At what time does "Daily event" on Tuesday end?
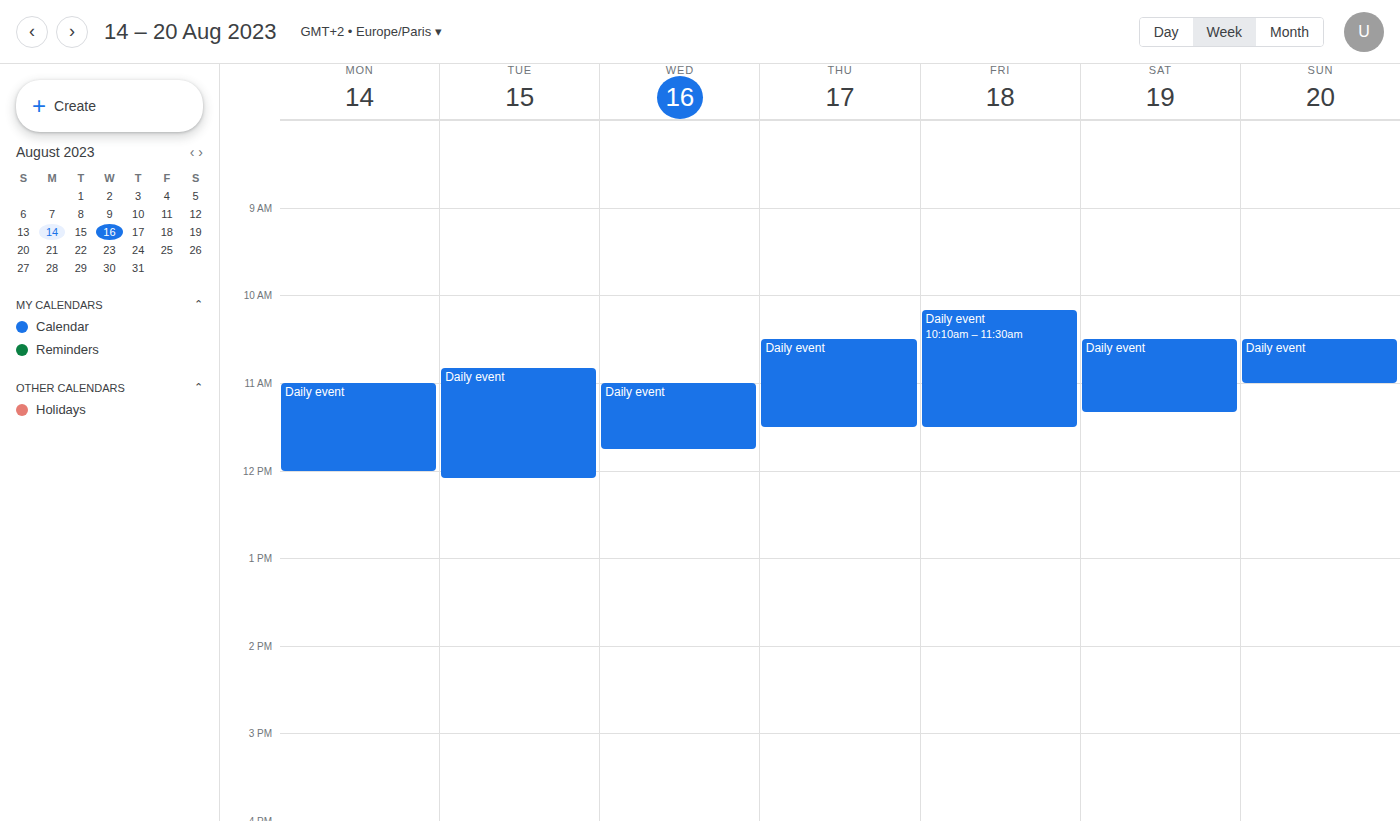
12:05 PM